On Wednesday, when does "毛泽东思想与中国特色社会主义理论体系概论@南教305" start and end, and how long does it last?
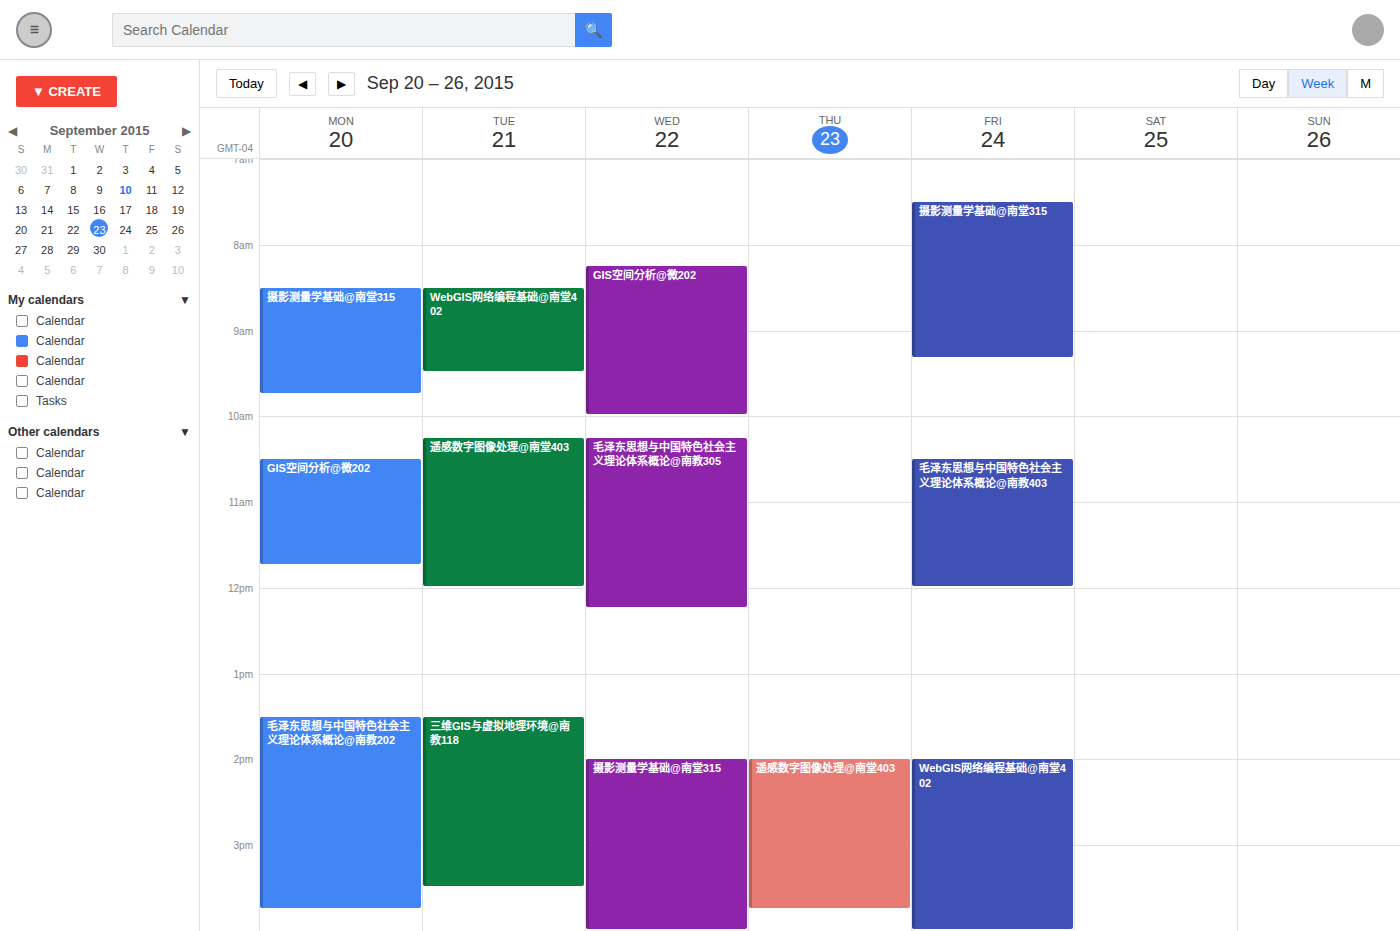
10:15 AM to 12:15 PM, 2 hours